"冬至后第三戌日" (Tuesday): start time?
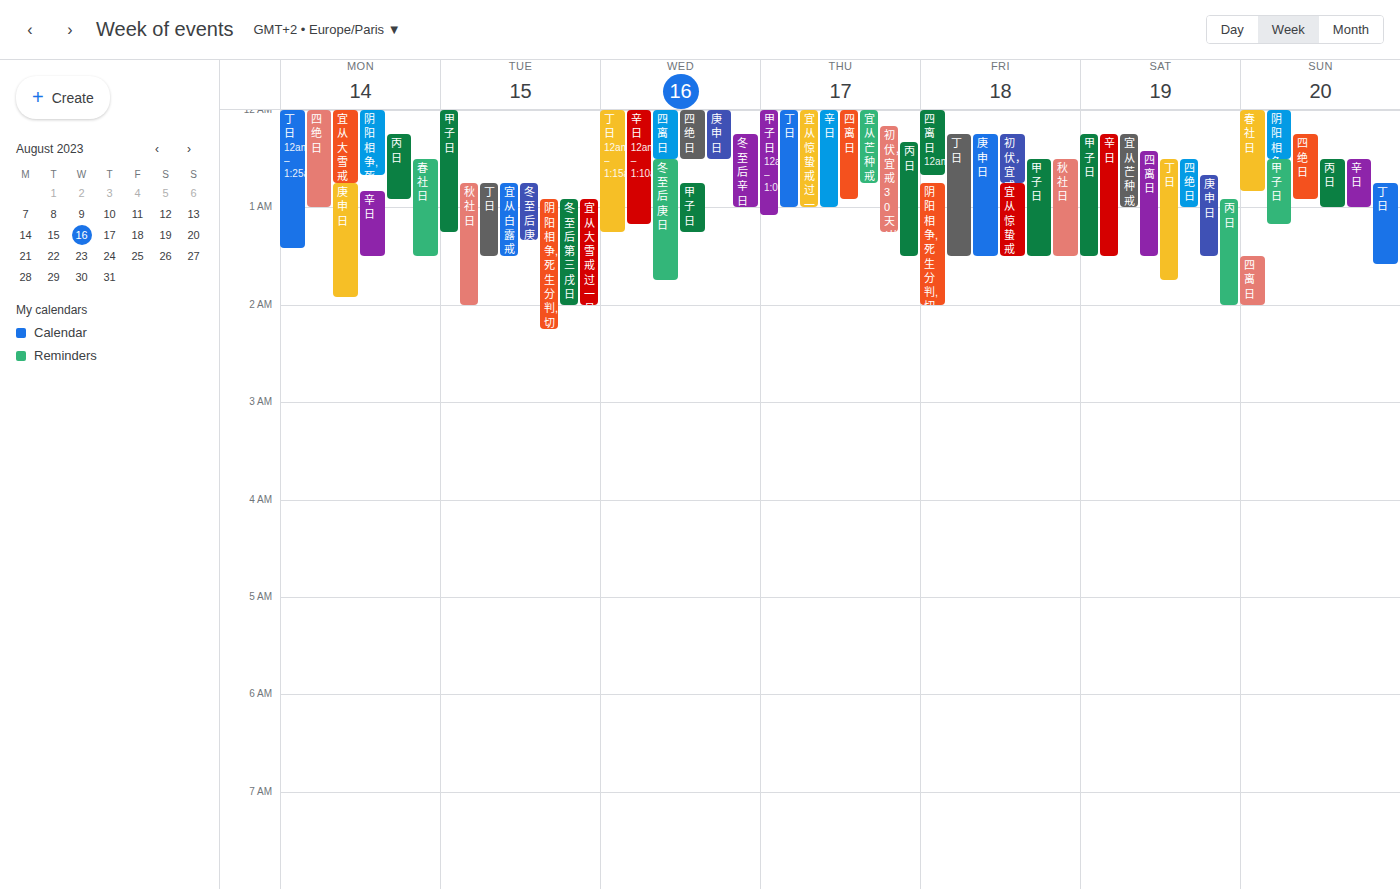
12:55 AM